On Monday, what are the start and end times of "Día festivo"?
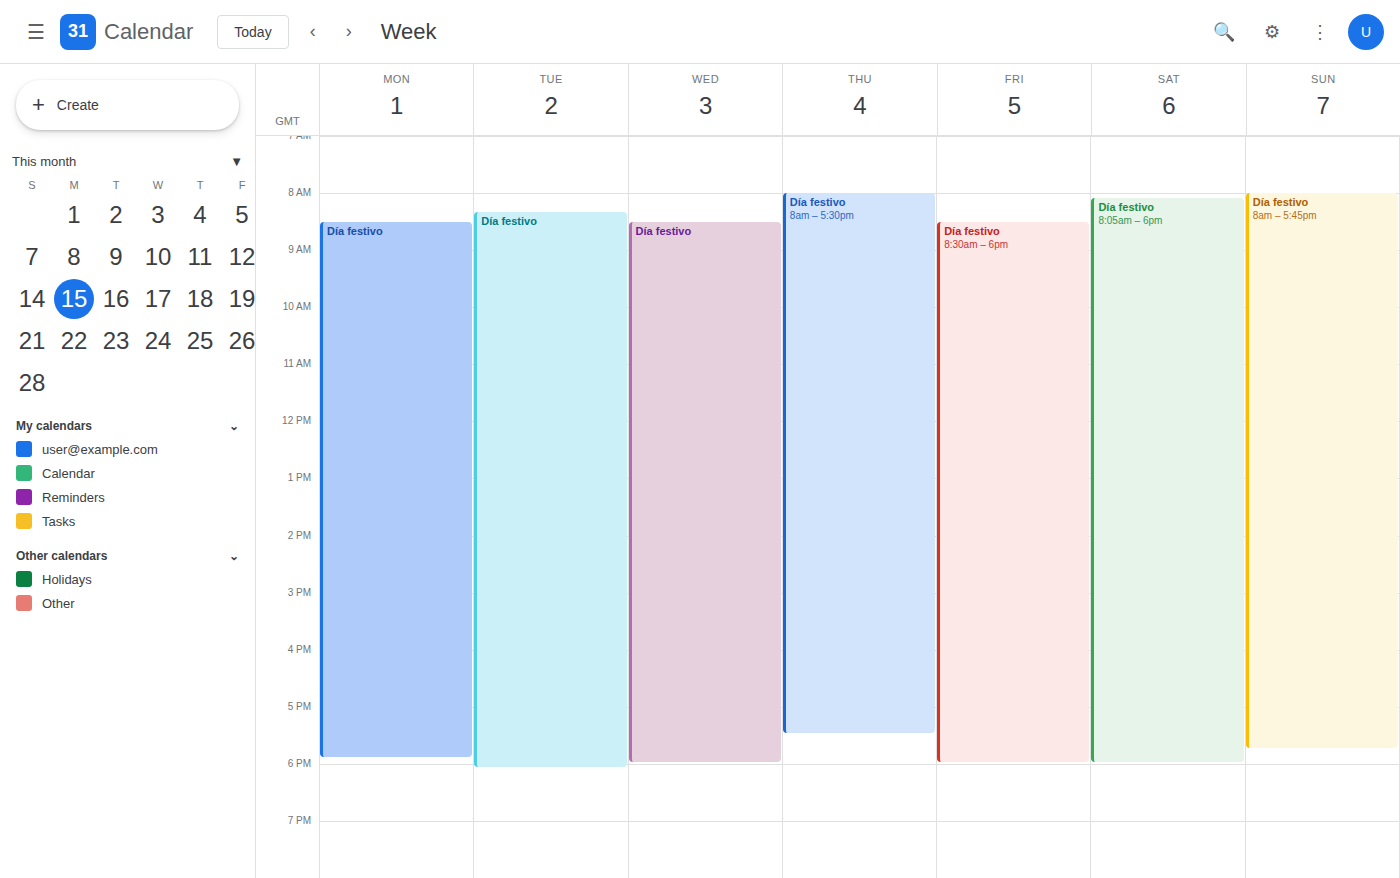
8:30 AM to 5:55 PM